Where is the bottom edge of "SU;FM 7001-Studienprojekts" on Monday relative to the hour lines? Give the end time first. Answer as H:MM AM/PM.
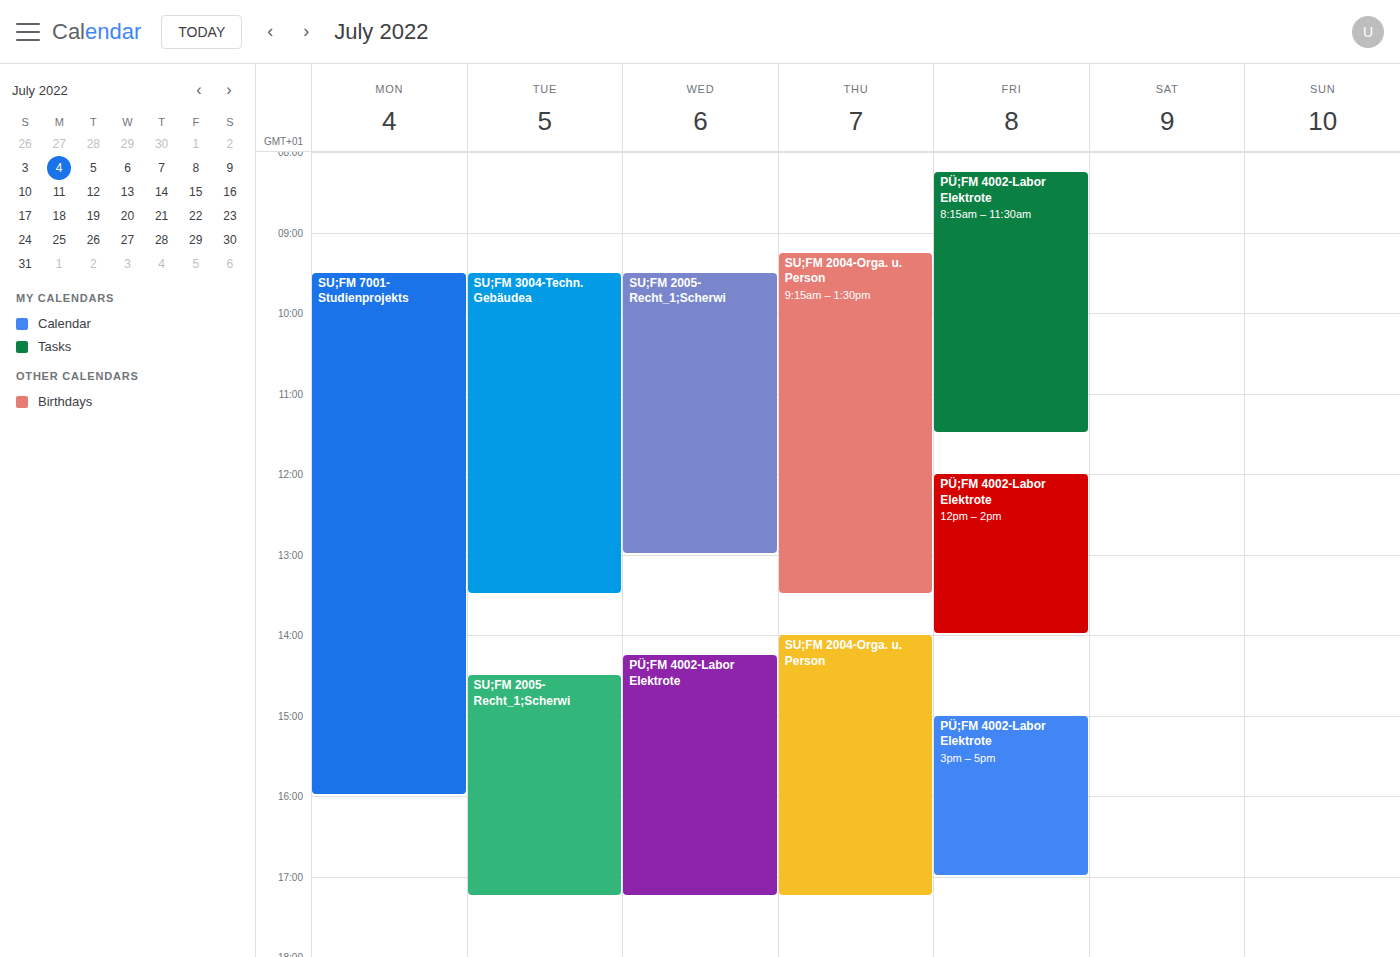
4:00 PM -- exactly on the 4 PM line.